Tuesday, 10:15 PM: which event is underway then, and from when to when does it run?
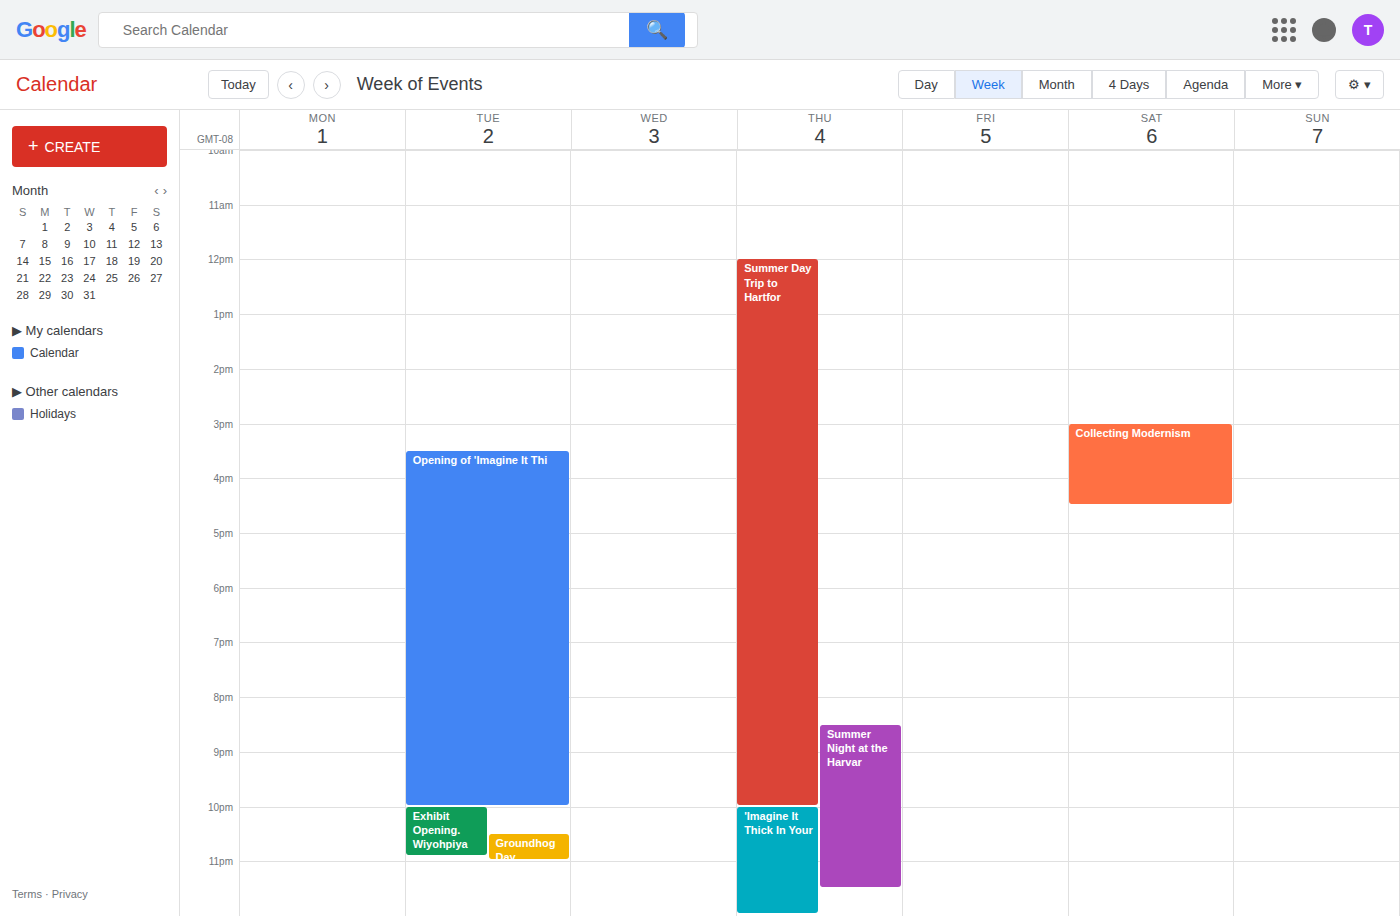
"Exhibit Opening. Wiyohpiya", 10:00 PM to 10:55 PM